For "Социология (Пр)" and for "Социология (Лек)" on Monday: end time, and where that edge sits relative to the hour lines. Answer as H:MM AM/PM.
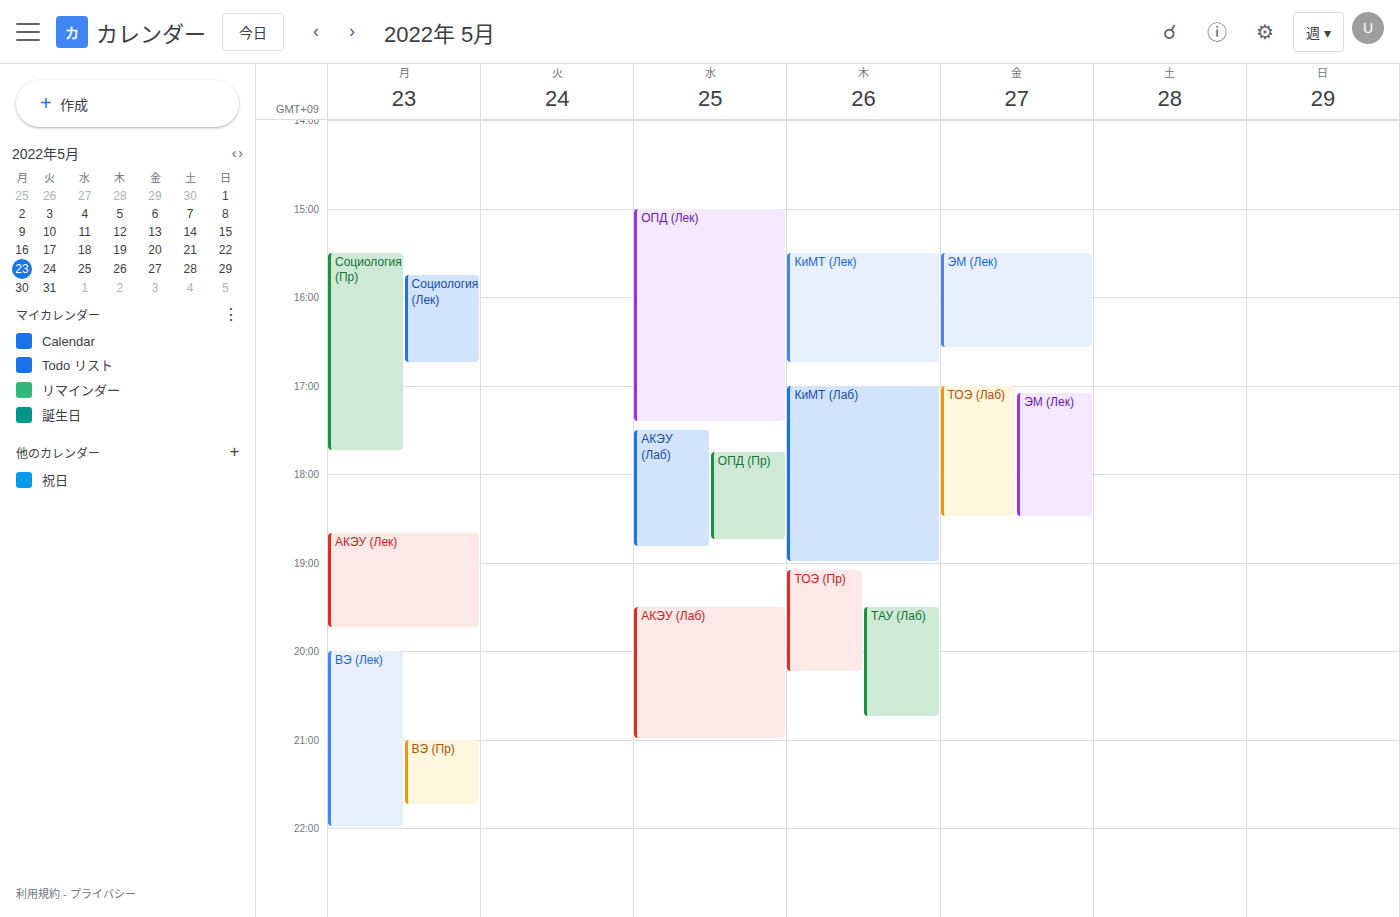
"Социология (Пр)": 5:45 PM, neither: three quarters of the way from the 5 PM line to the 6 PM line. "Социология (Лек)": 4:45 PM, neither: three quarters of the way from the 4 PM line to the 5 PM line.